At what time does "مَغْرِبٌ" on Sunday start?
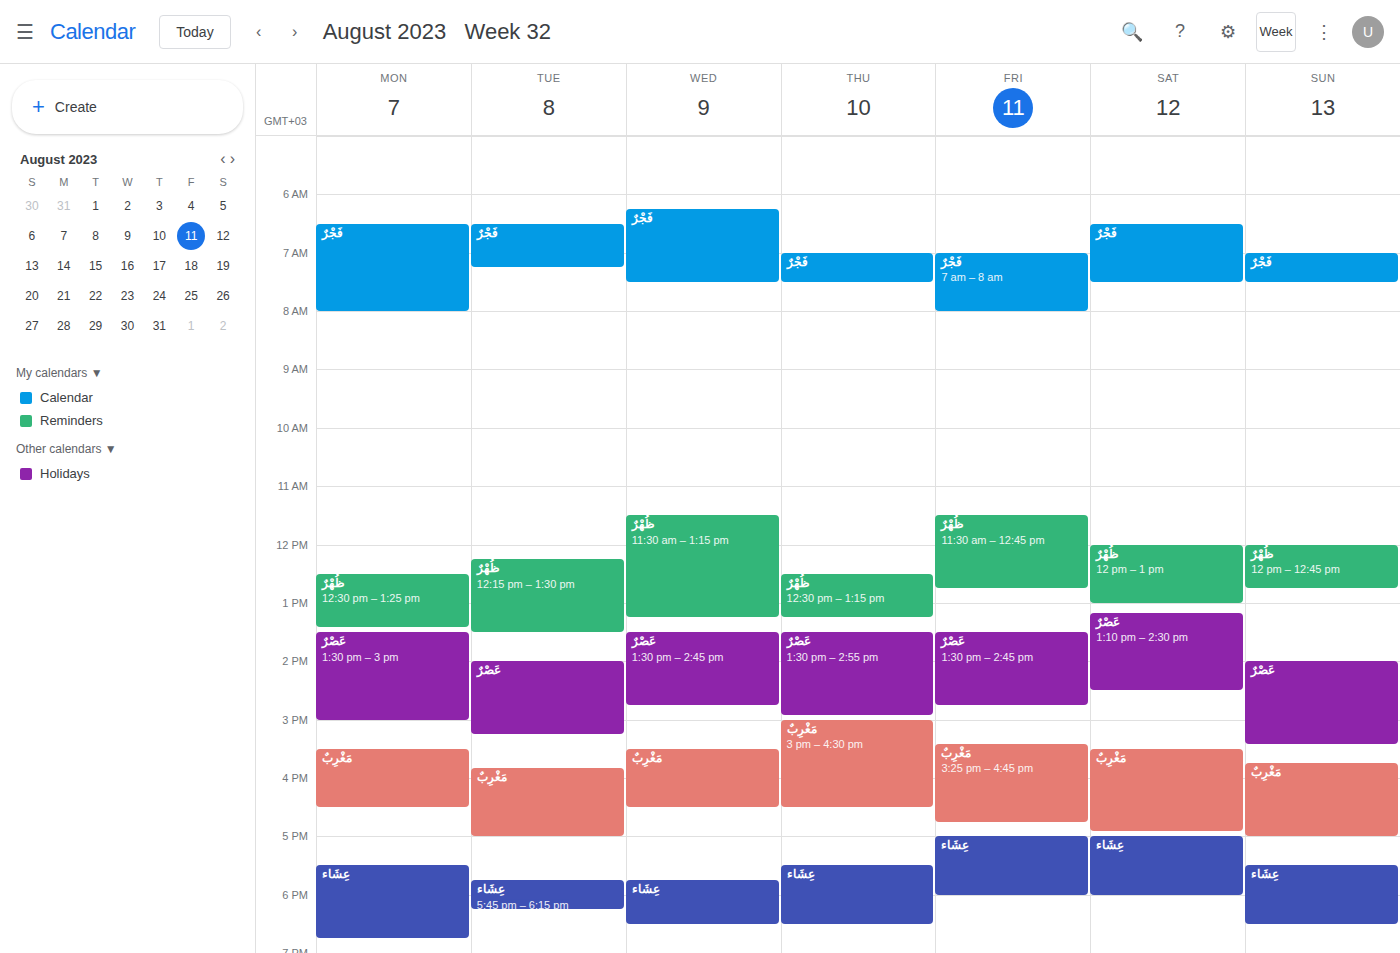
3:45 PM